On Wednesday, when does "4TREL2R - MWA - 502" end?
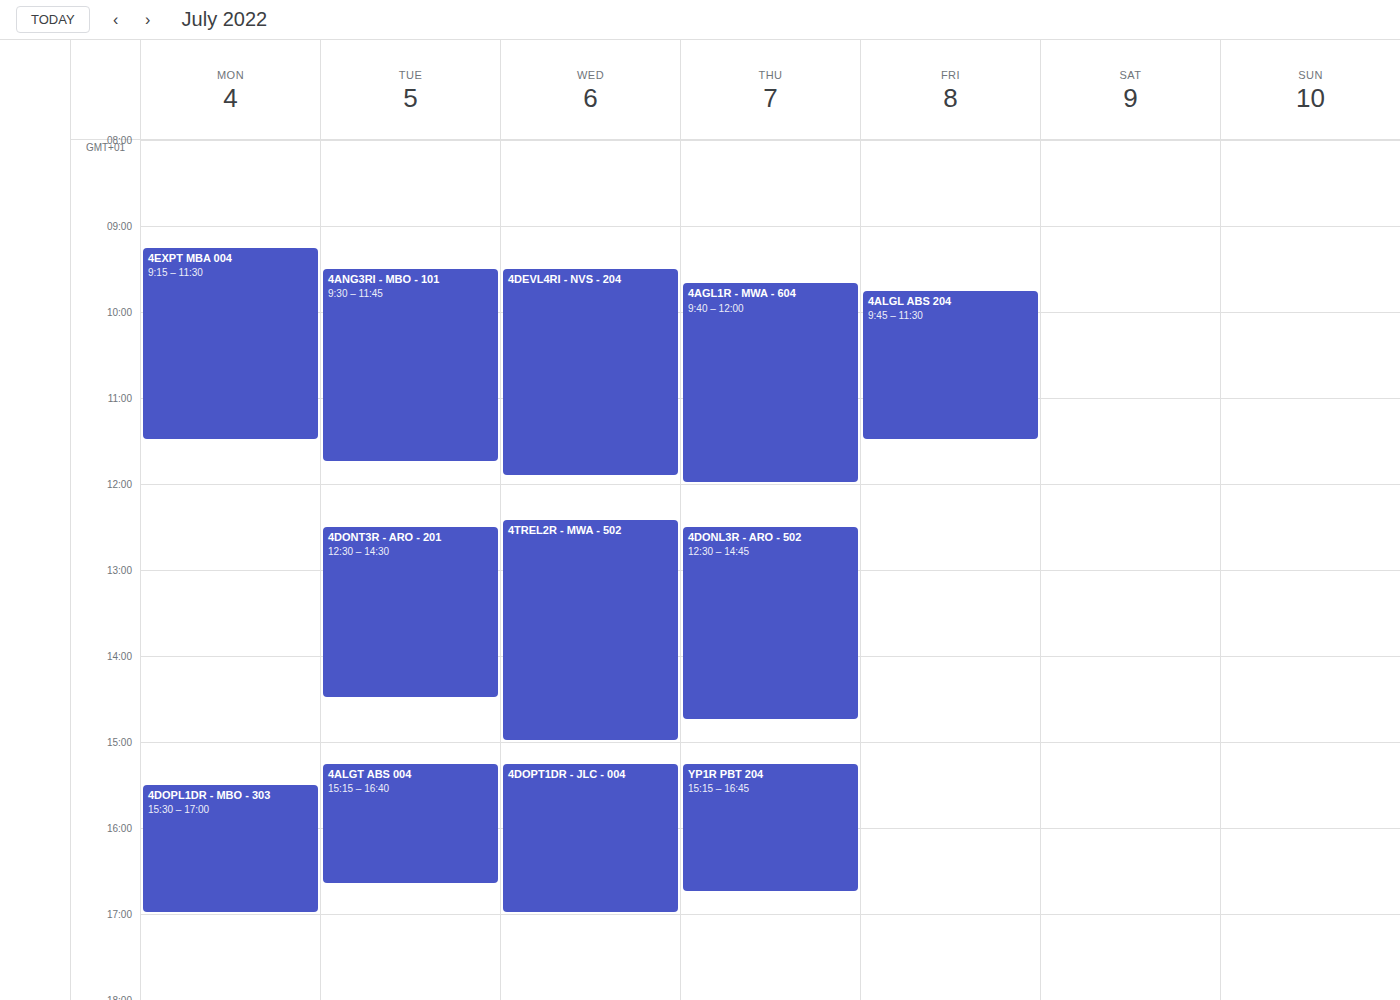
15:00